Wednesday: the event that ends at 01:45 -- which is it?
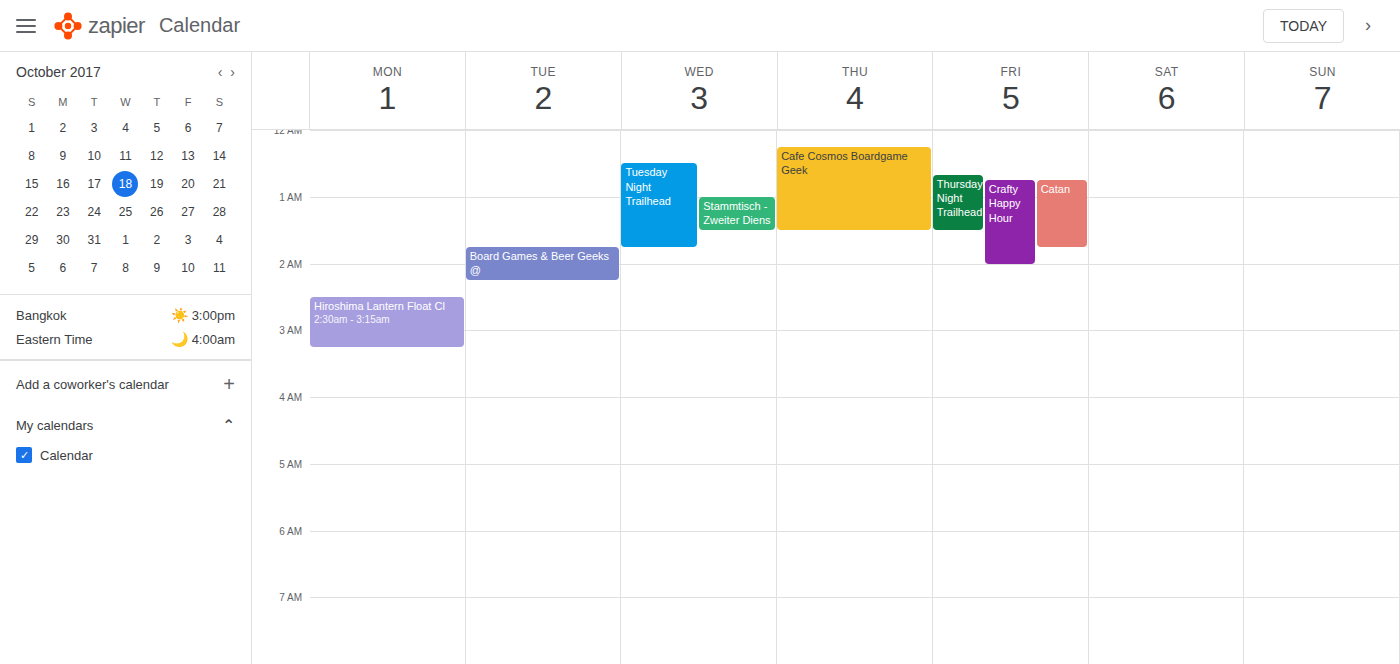
"Tuesday Night Trailhead"